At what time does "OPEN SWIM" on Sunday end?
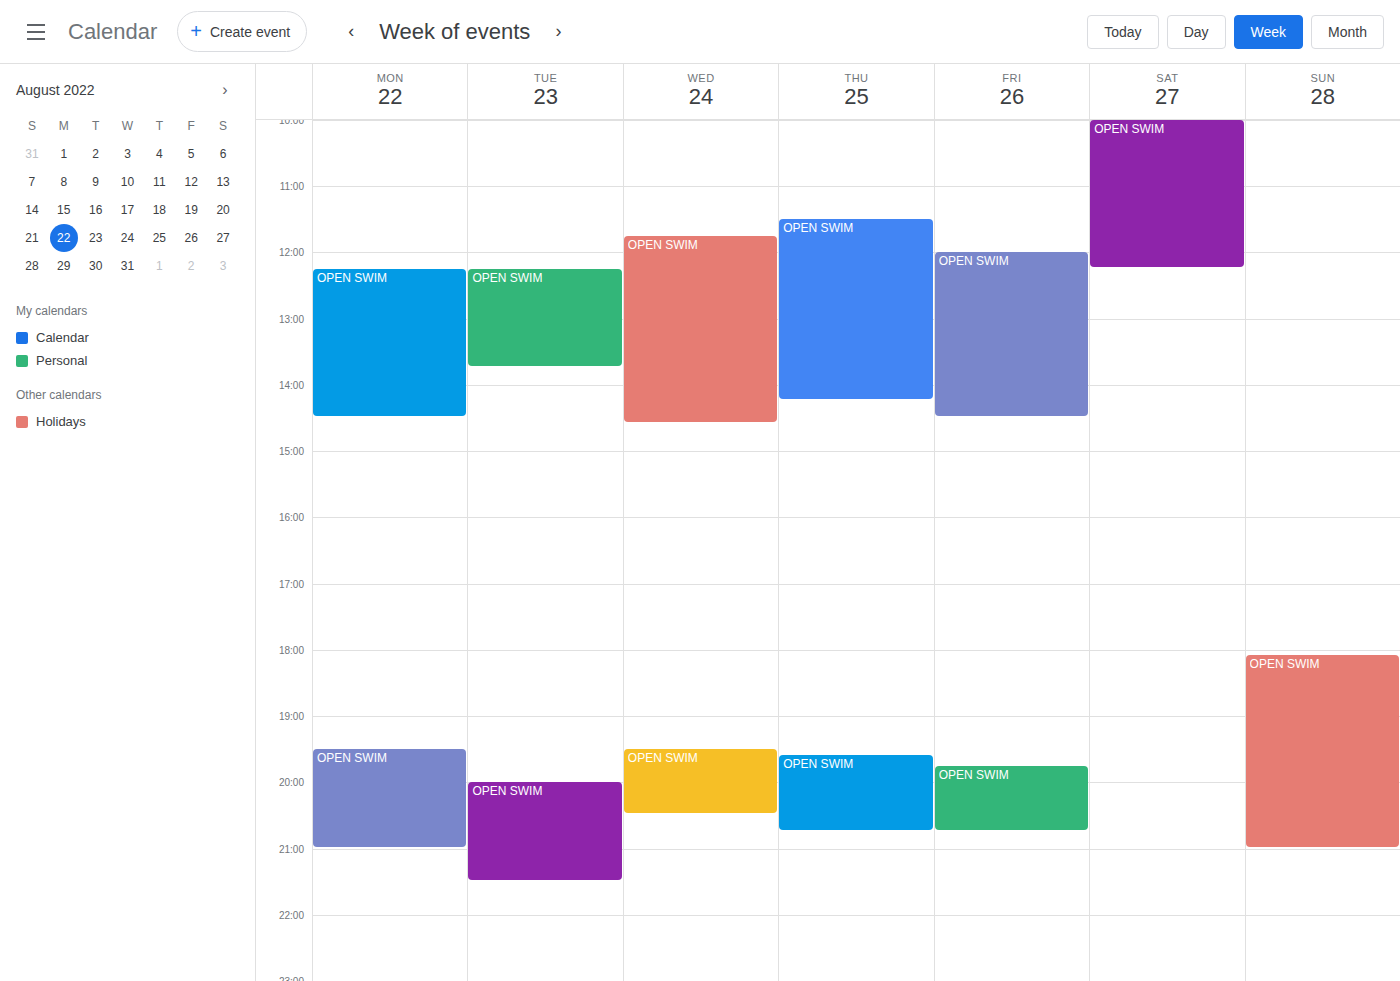
9:00 PM